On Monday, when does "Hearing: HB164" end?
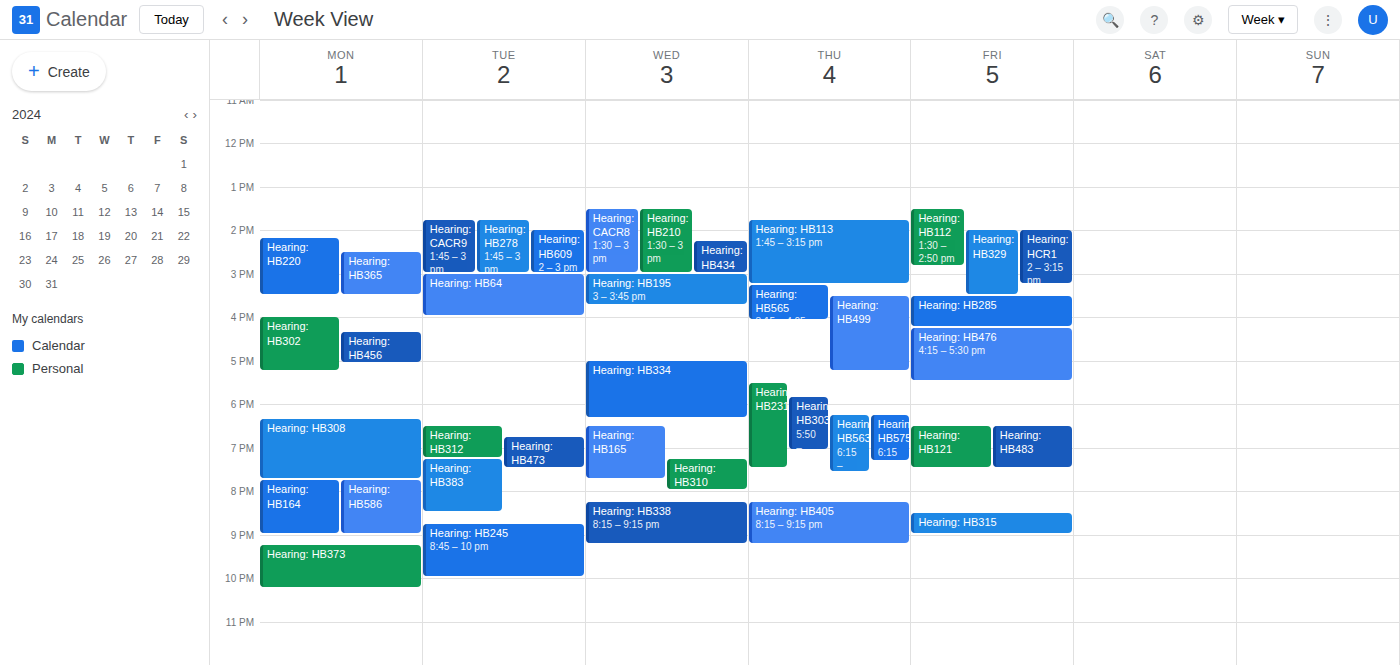
9:00 PM